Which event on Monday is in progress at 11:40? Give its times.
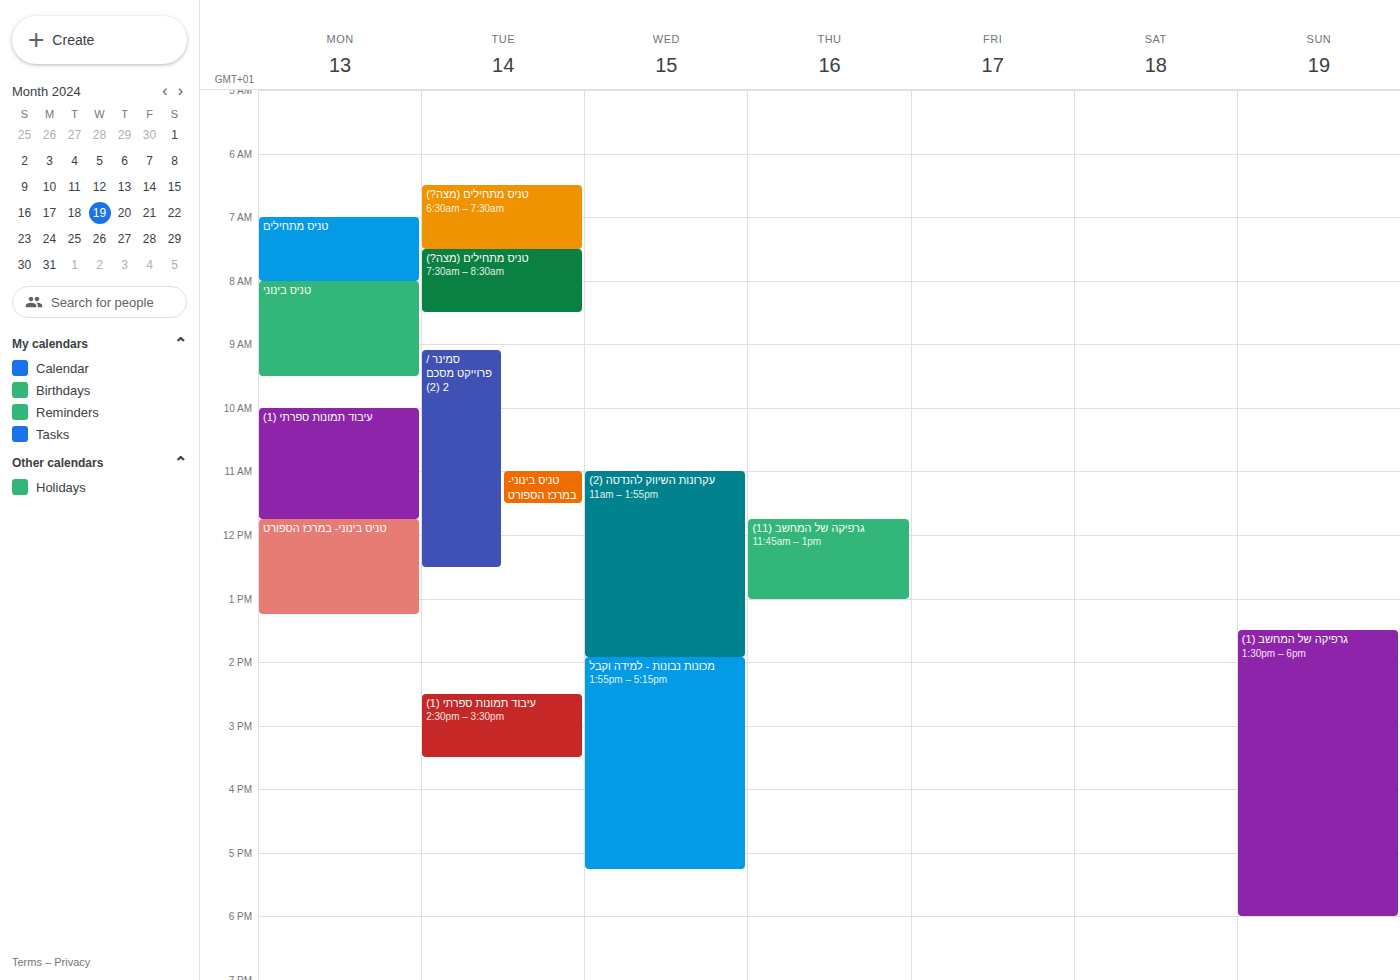
"עיבוד תמונות ספרתי (1)", 10:00 to 11:45